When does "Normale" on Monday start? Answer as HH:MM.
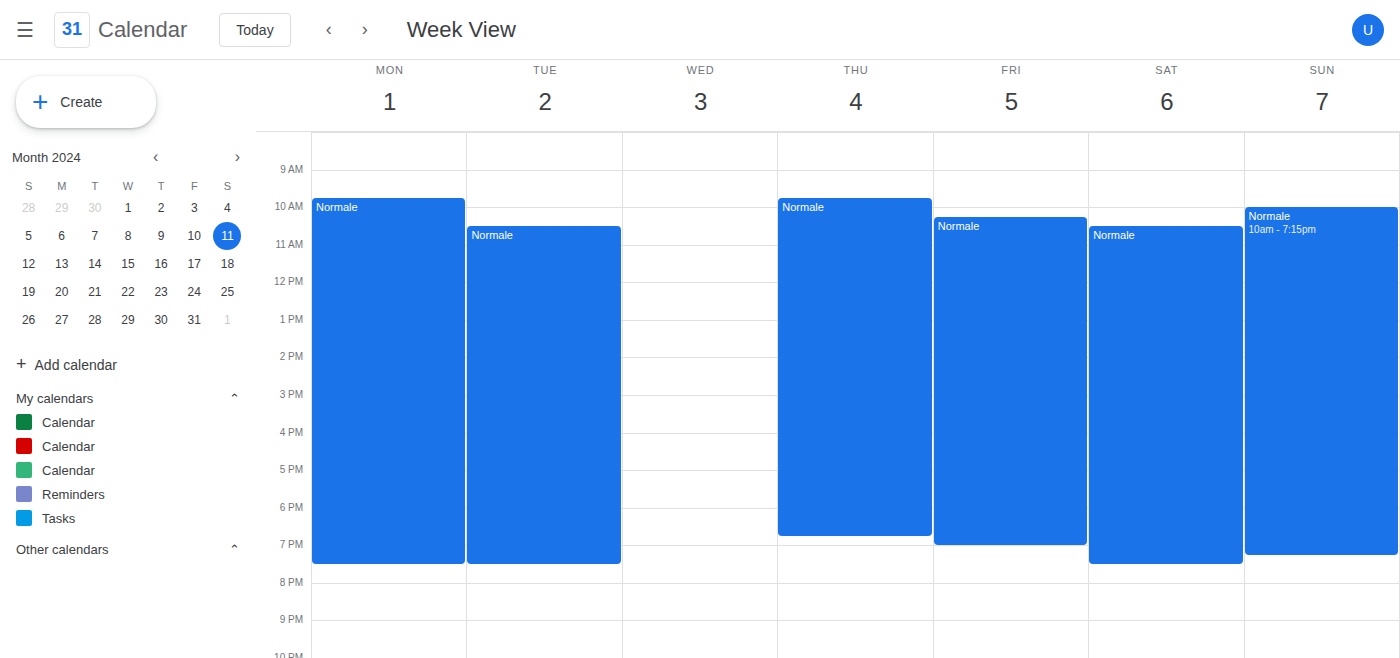
09:45